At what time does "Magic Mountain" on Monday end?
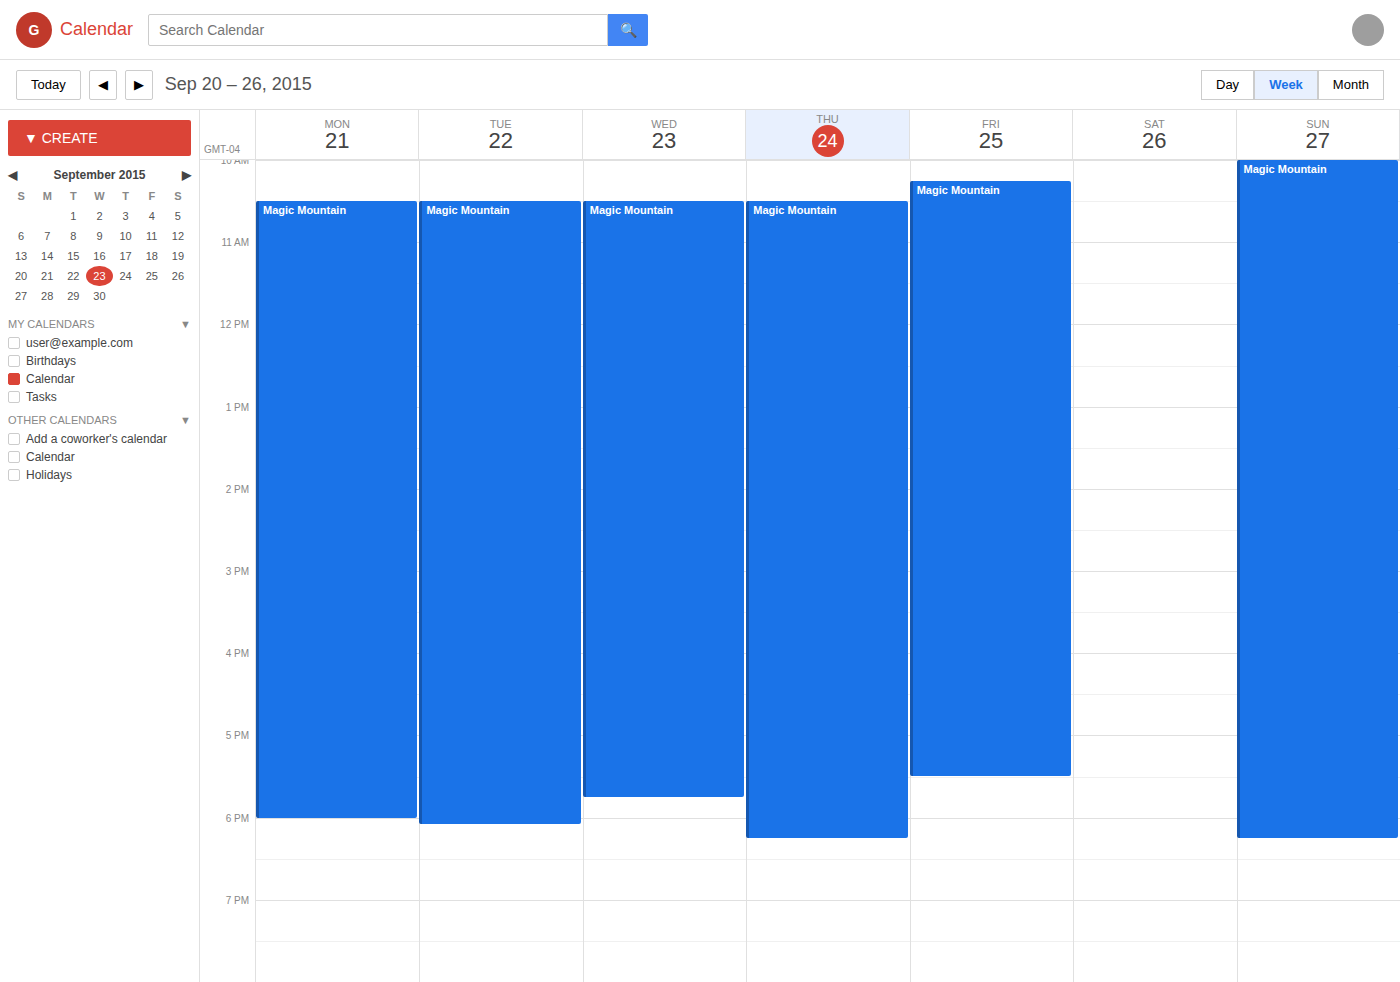
18:00